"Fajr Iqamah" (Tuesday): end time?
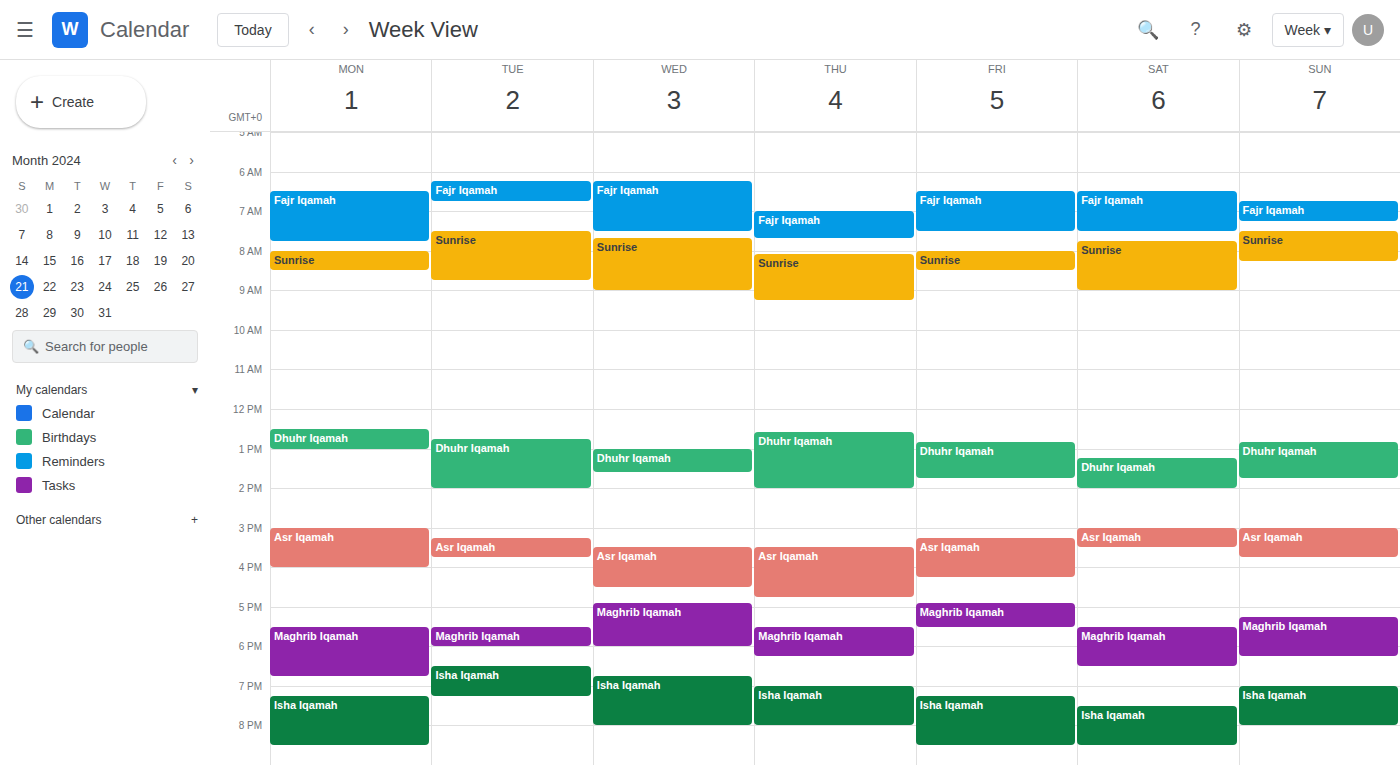
6:45 AM